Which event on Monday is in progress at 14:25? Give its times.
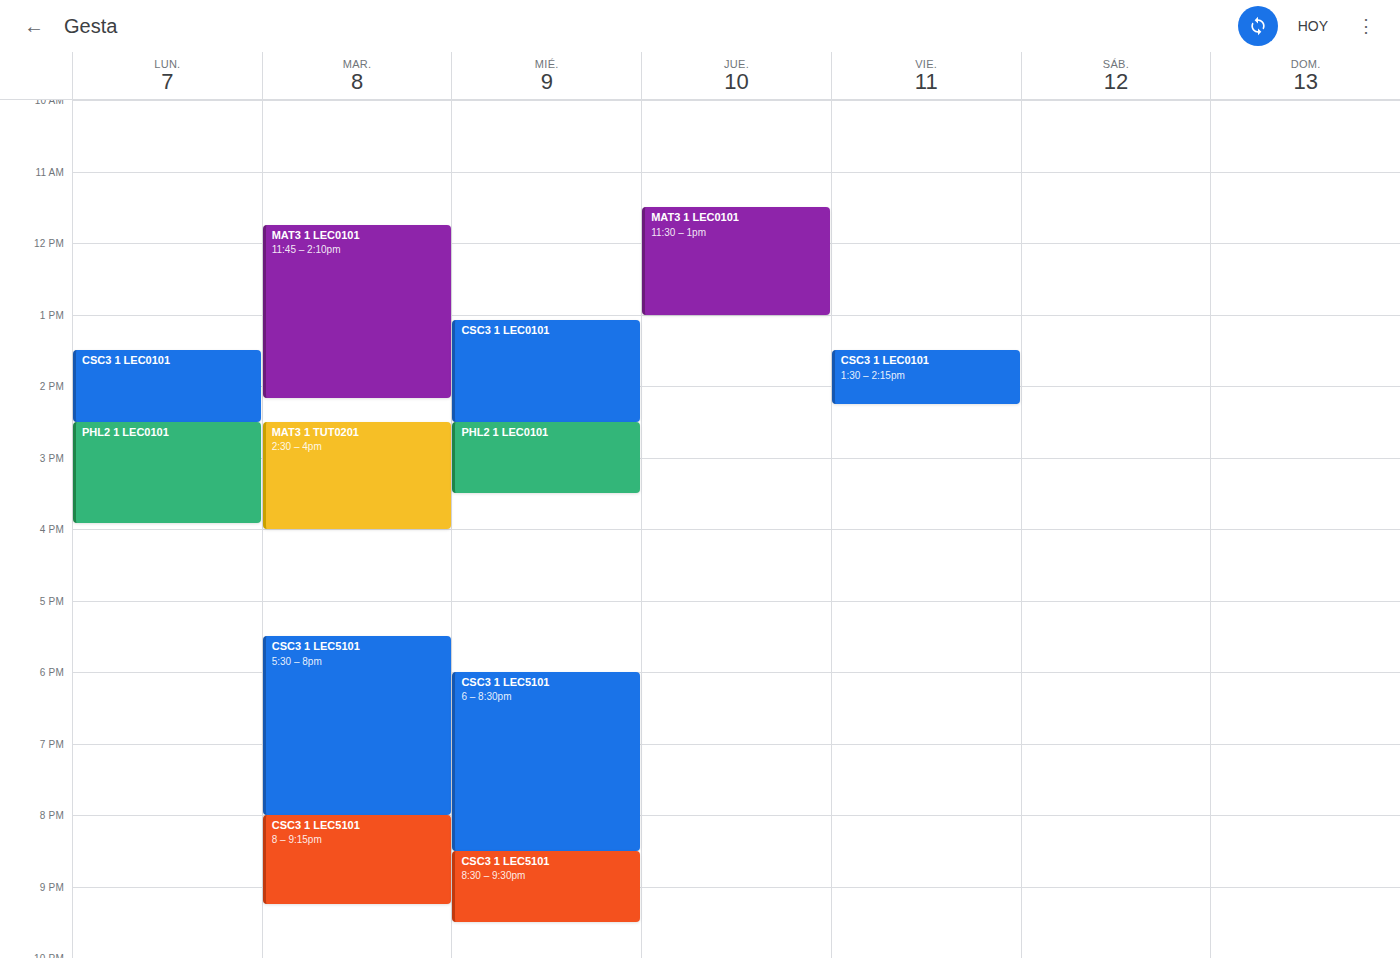
"CSC3 1 LEC0101", 13:30 to 14:30